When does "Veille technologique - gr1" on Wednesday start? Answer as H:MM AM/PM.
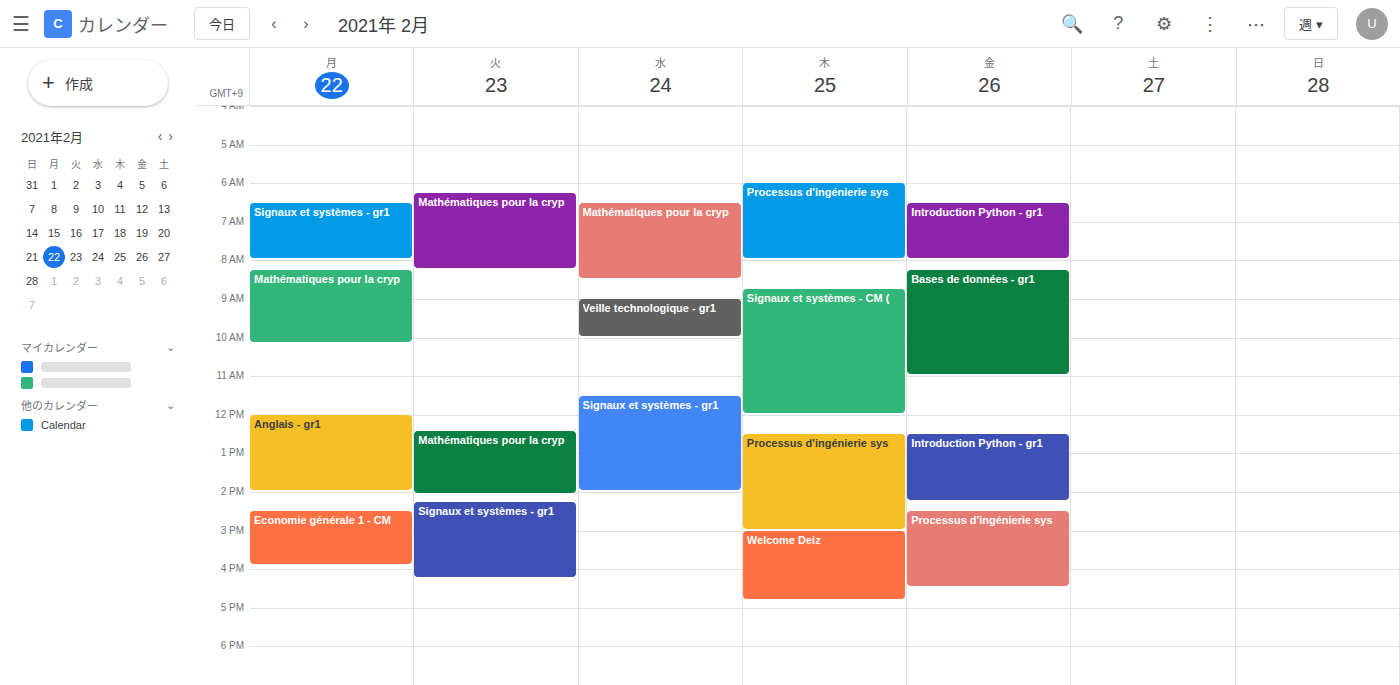
9:00 AM